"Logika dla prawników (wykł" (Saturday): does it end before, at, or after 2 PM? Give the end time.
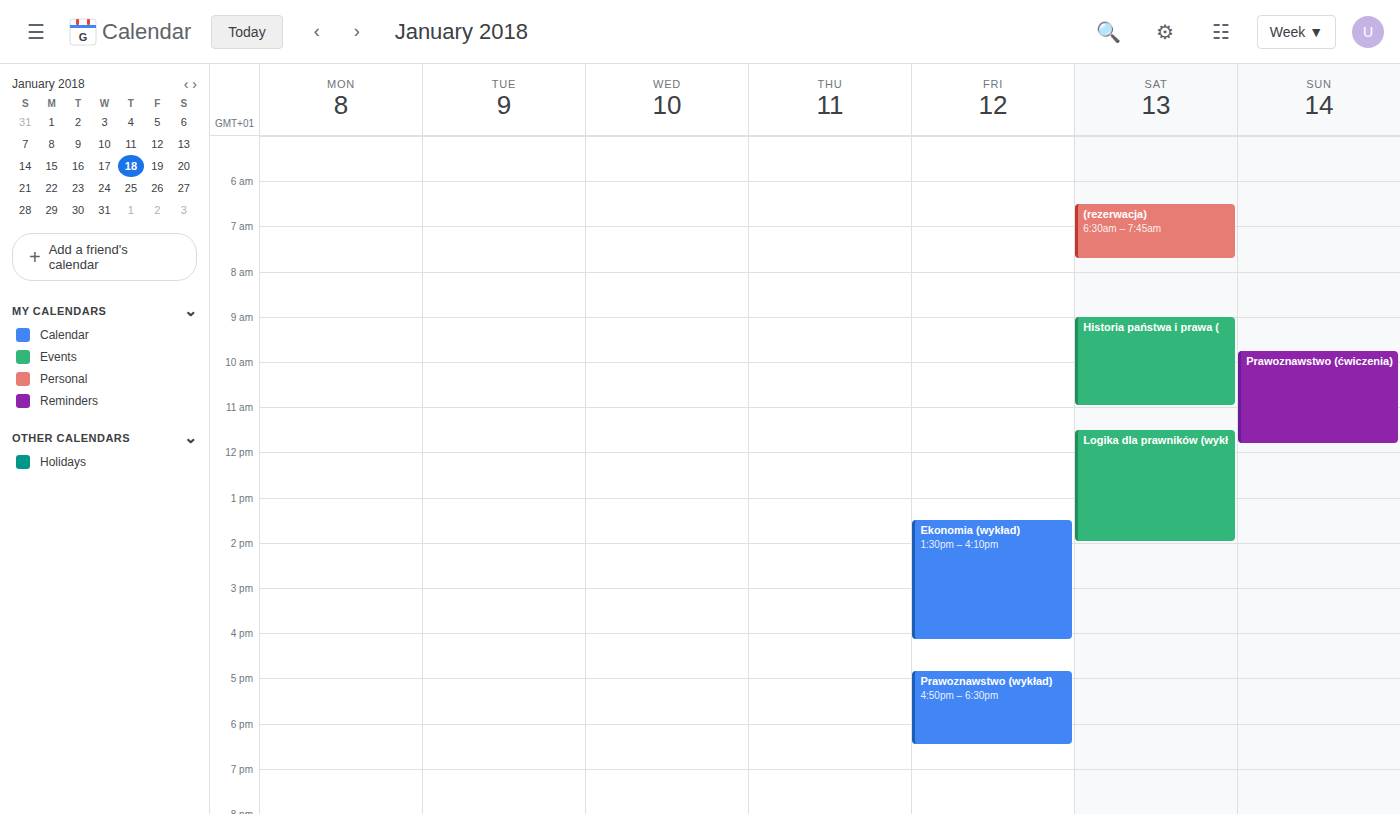
2:00 PM -- exactly at 2 PM, on the 2 PM line.